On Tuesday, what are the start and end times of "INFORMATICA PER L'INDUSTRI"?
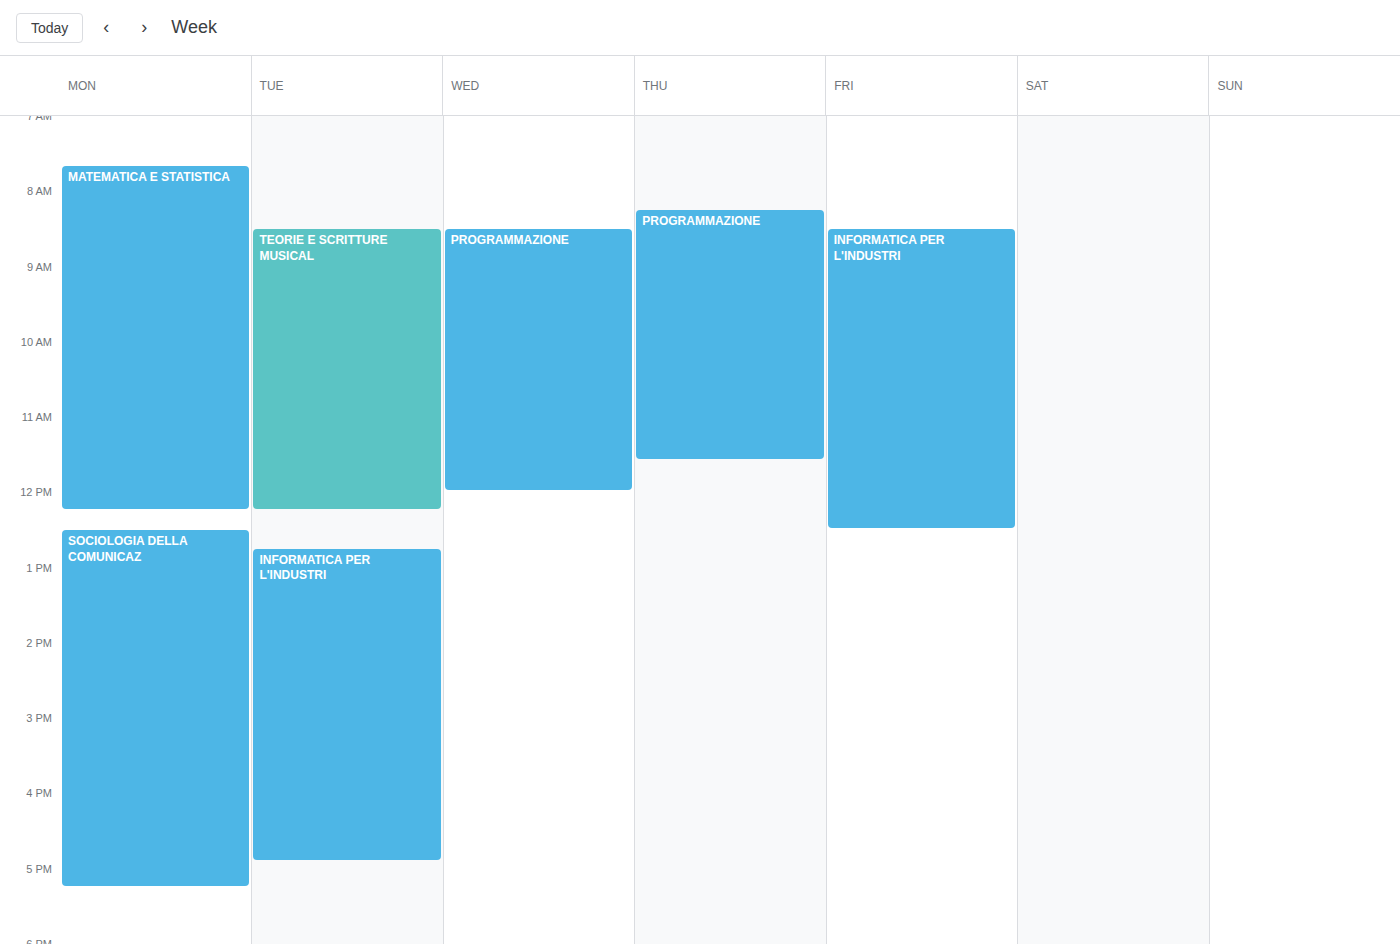
12:45 to 16:55